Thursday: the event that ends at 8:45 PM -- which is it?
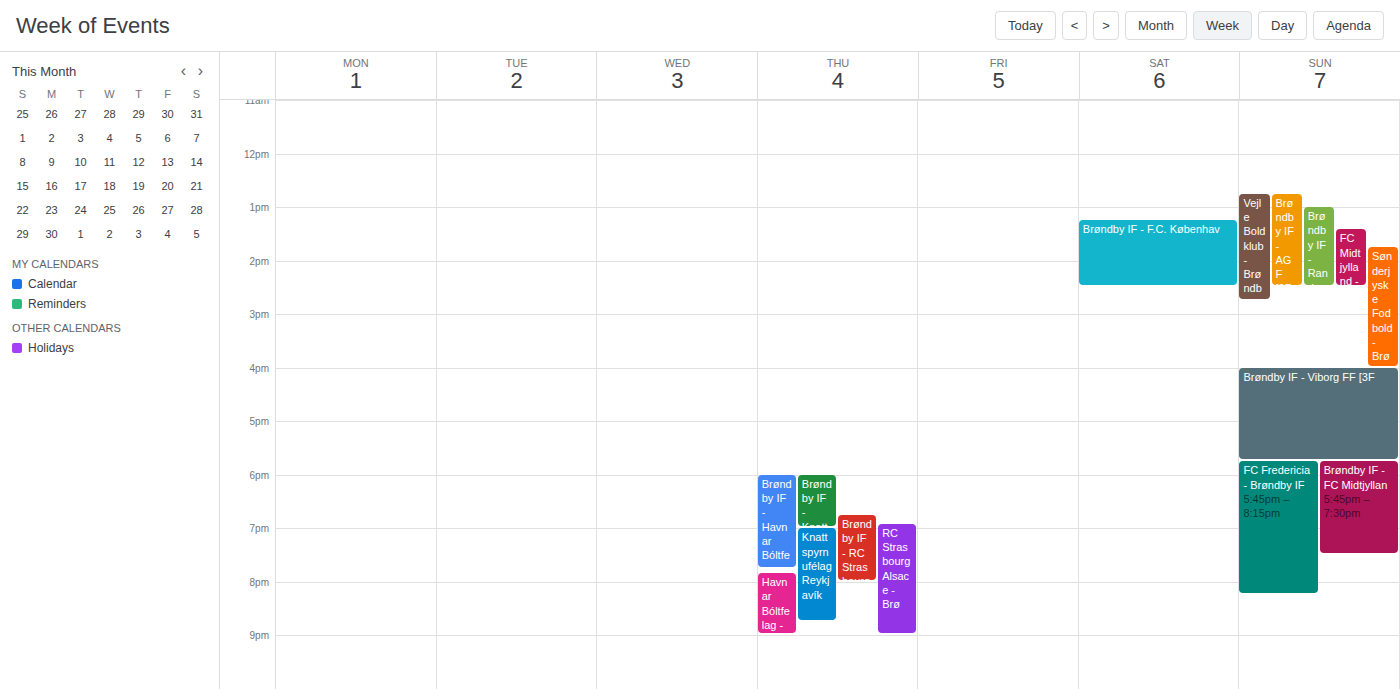
"Knattspyrnufélag Reykjavík"